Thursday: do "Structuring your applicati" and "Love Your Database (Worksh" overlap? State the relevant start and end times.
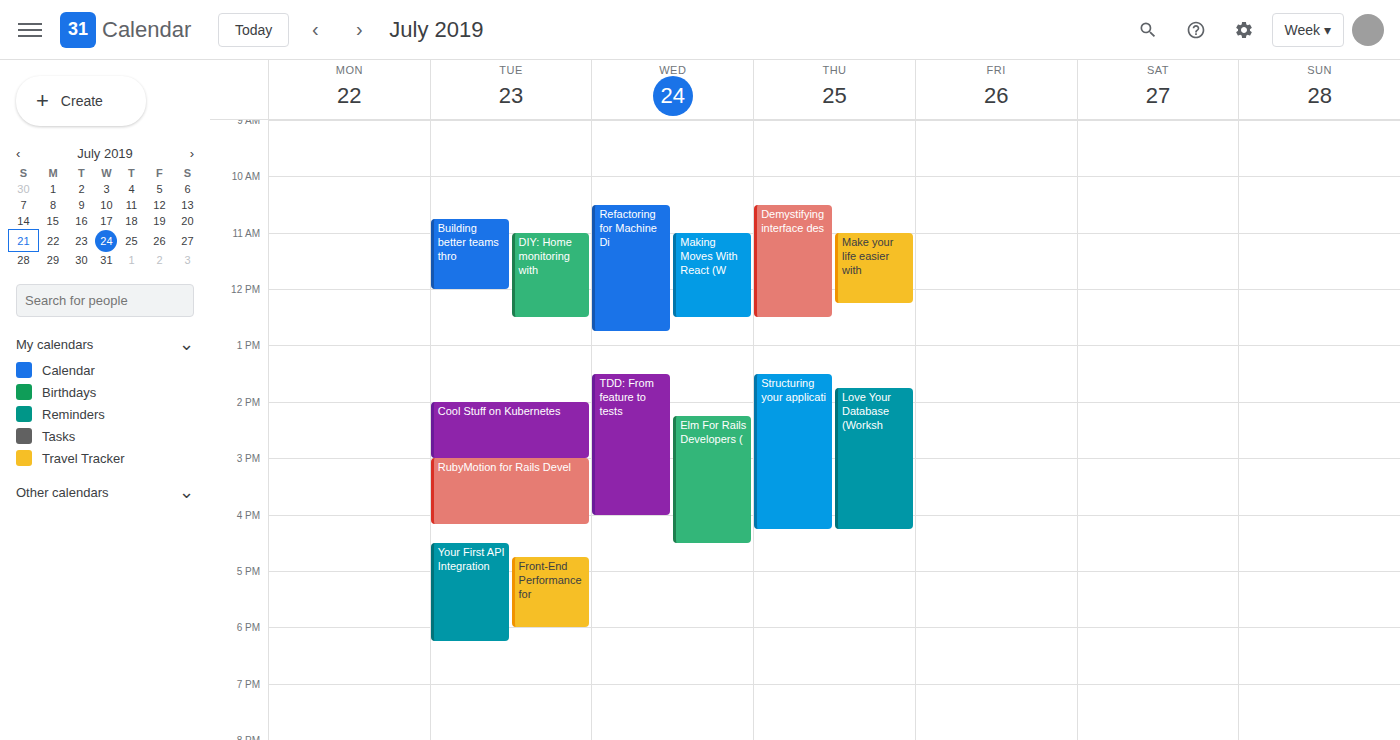
"Love Your Database (Worksh" runs 1:45 PM to 4:15 PM, inside "Structuring your applicati" -- they overlap.